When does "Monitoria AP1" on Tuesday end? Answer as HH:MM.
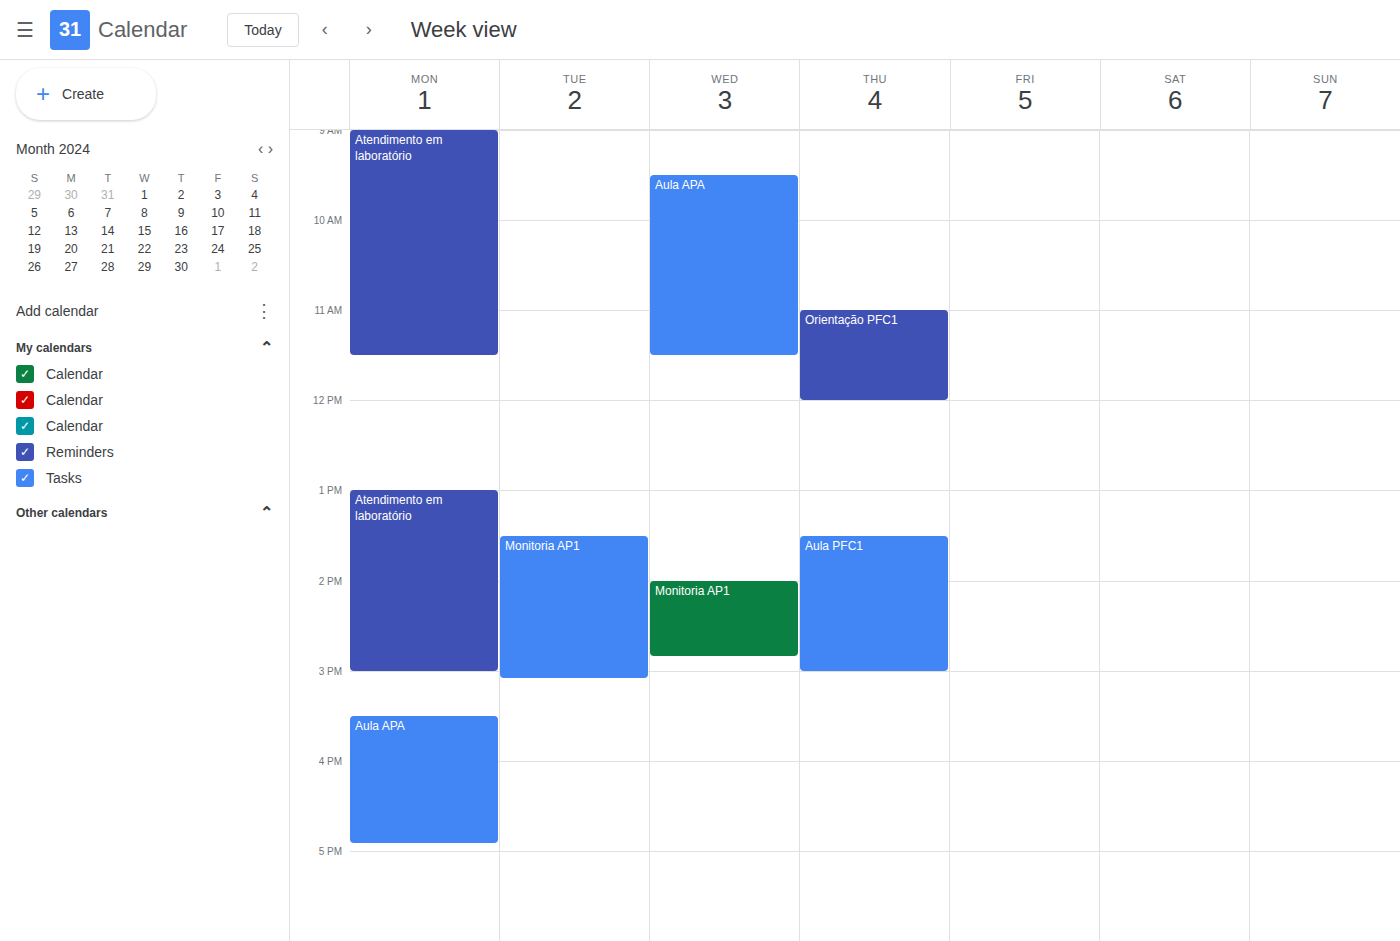
15:05